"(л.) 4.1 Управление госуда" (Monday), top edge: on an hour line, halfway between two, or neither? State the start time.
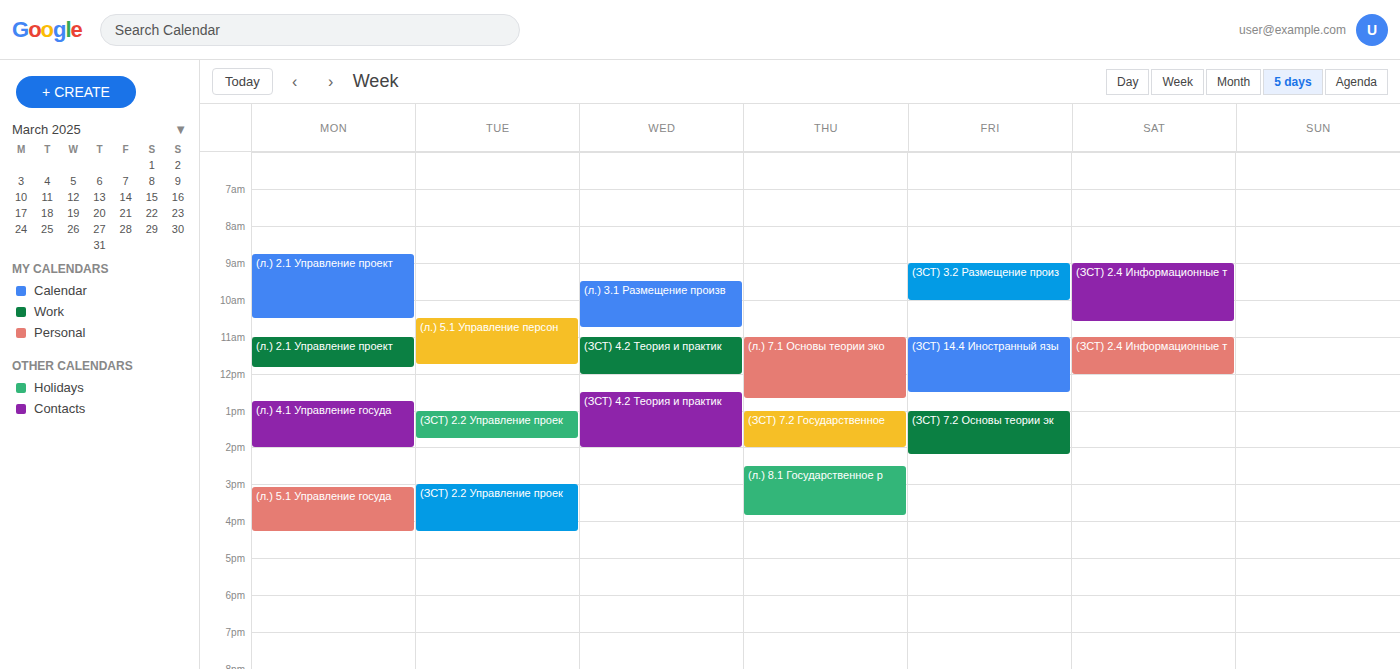
12:45 -- neither: three quarters of the way from the 12:00 line to the 13:00 line.